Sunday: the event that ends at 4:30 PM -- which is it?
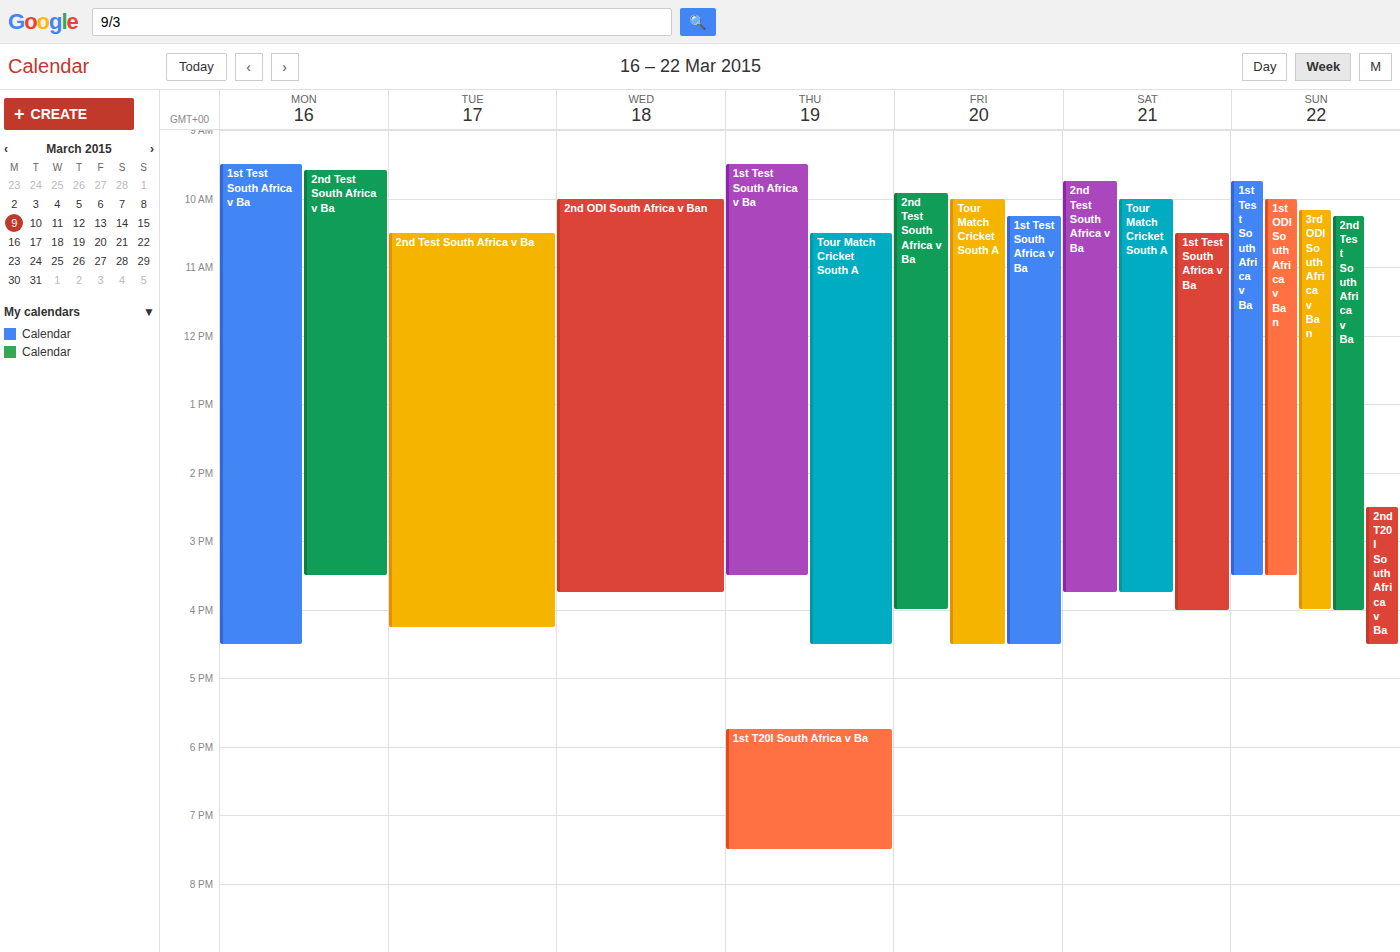
"2nd T20I South Africa v Ba"